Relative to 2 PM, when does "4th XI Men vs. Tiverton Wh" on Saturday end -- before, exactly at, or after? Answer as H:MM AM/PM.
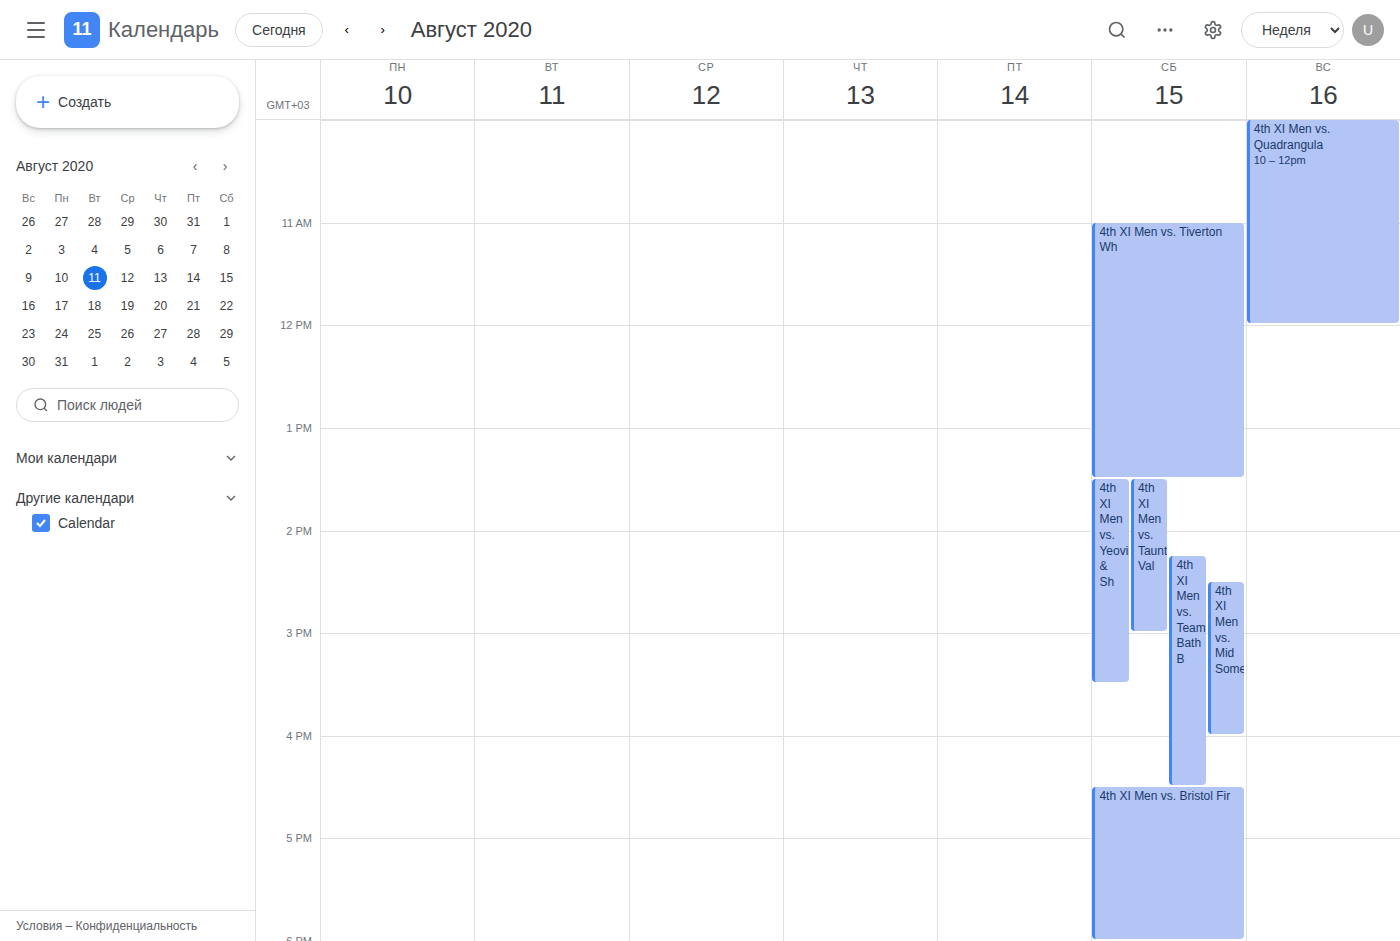
1:30 PM -- before 2 PM, 30 minutes above the 2 PM line.